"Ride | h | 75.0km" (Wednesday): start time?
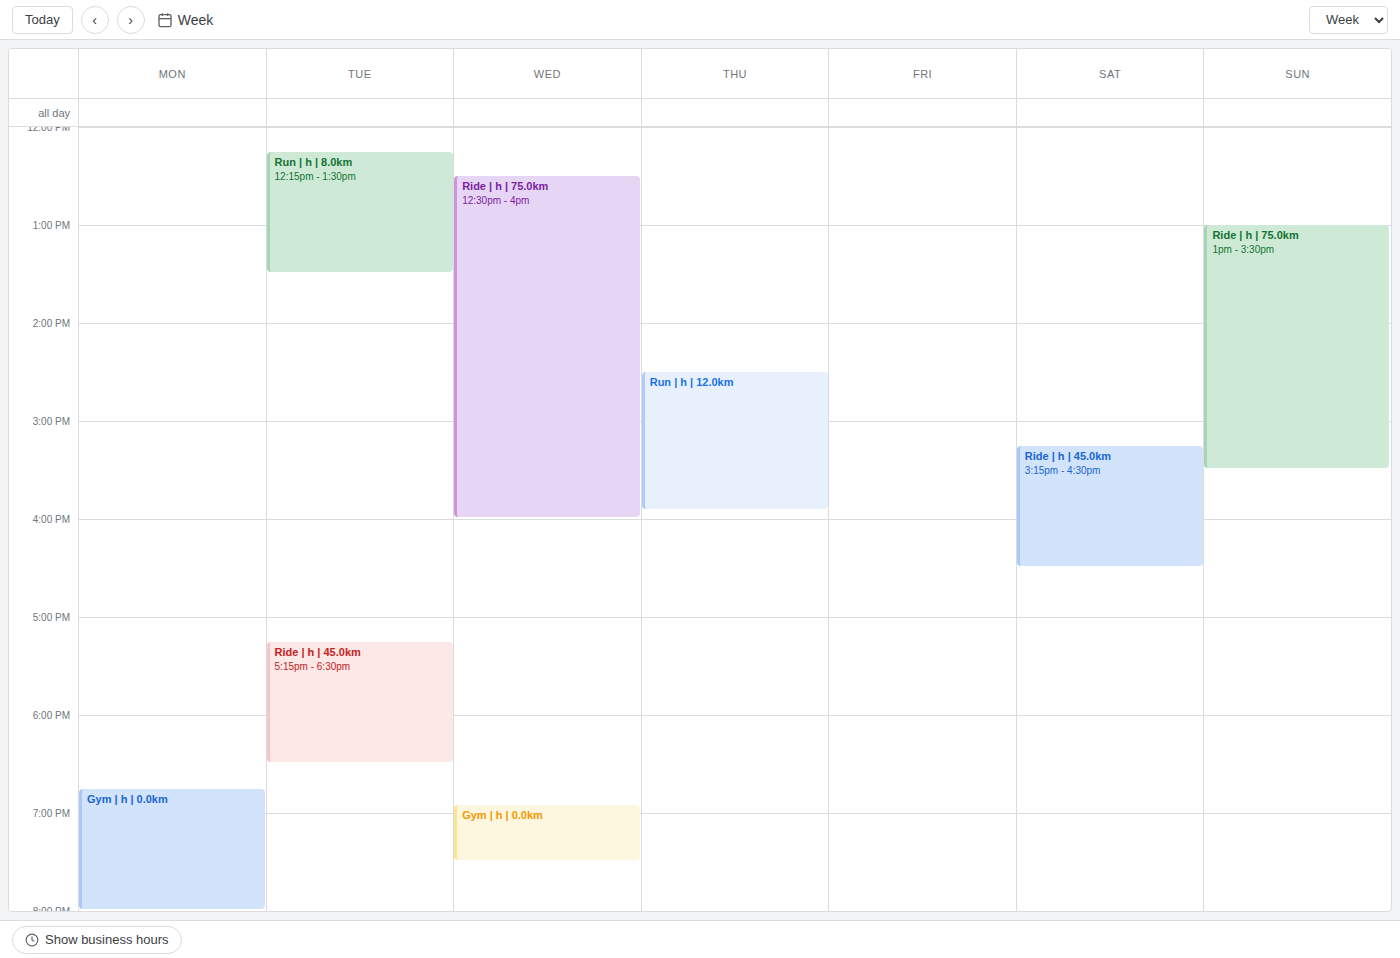
12:30 PM